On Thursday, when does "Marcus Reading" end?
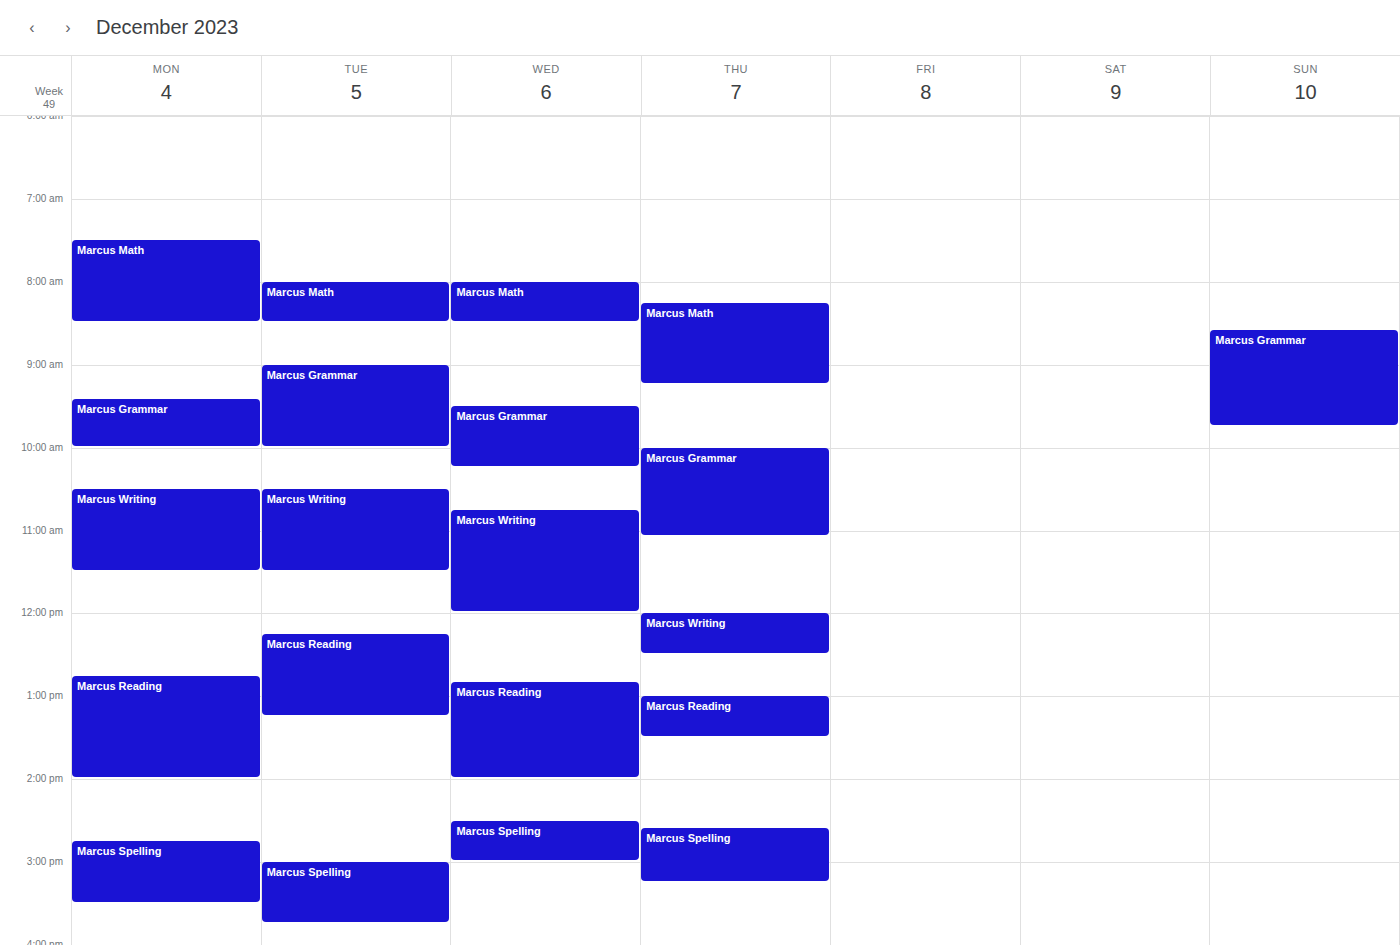
1:30 PM